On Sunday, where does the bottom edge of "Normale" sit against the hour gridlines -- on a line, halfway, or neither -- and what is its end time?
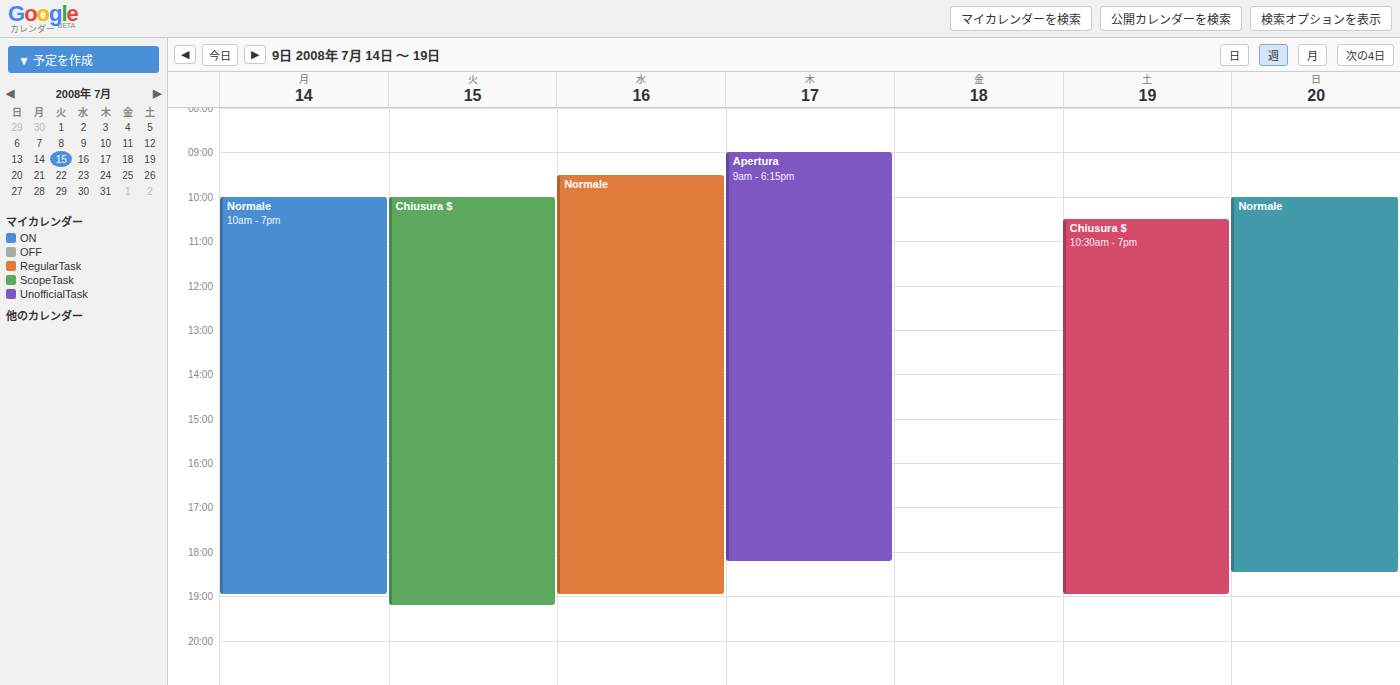
6:30 PM -- halfway between the 6 PM and 7 PM lines.